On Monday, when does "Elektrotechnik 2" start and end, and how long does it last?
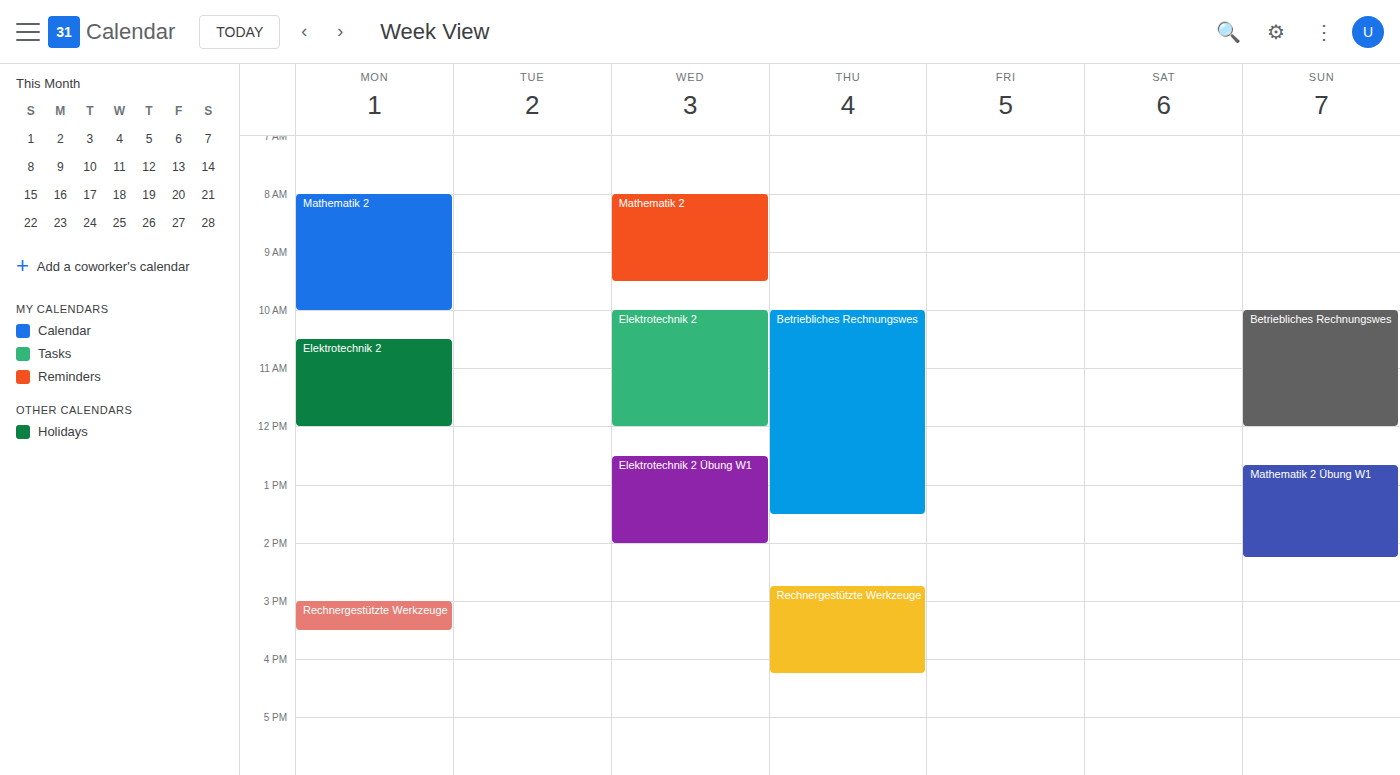
10:30 AM to 12:00 PM, 1 hour 30 minutes